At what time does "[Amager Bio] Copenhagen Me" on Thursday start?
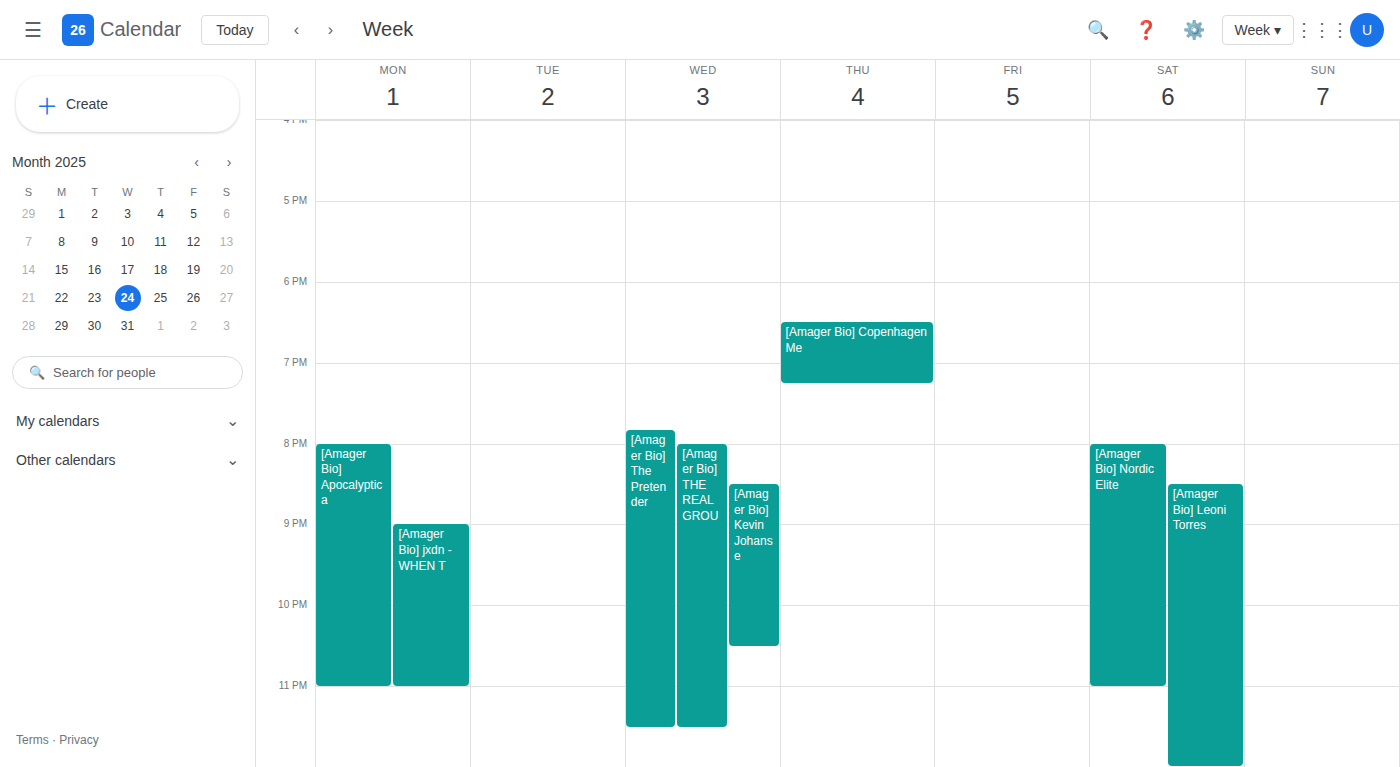
6:30 PM